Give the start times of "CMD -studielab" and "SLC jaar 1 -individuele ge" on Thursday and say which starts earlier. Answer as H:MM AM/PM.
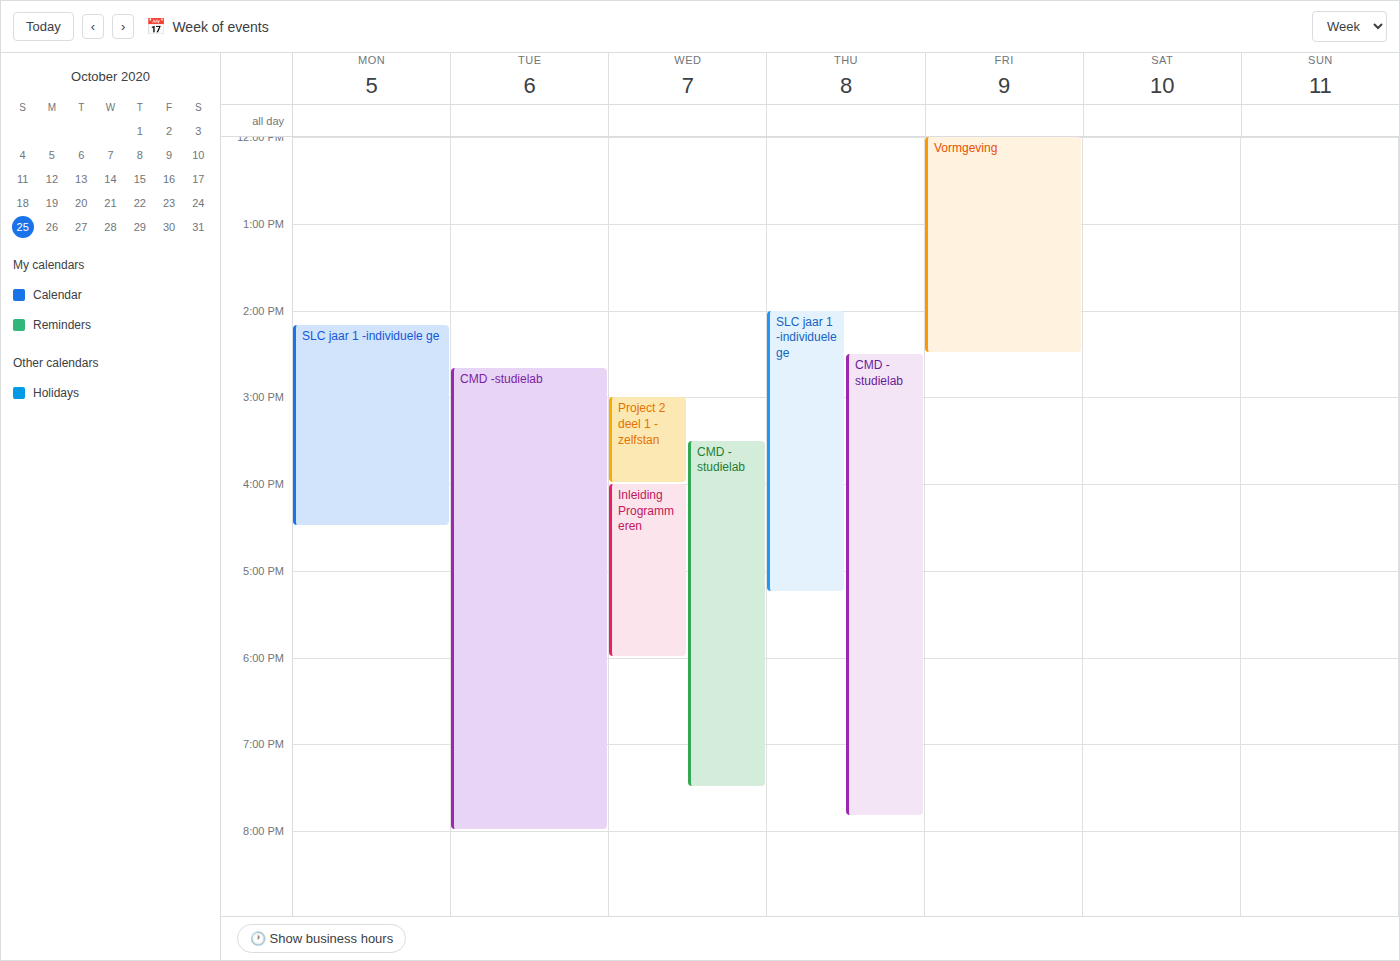
"SLC jaar 1 -individuele ge" 2:00 PM; "CMD -studielab" 2:30 PM.